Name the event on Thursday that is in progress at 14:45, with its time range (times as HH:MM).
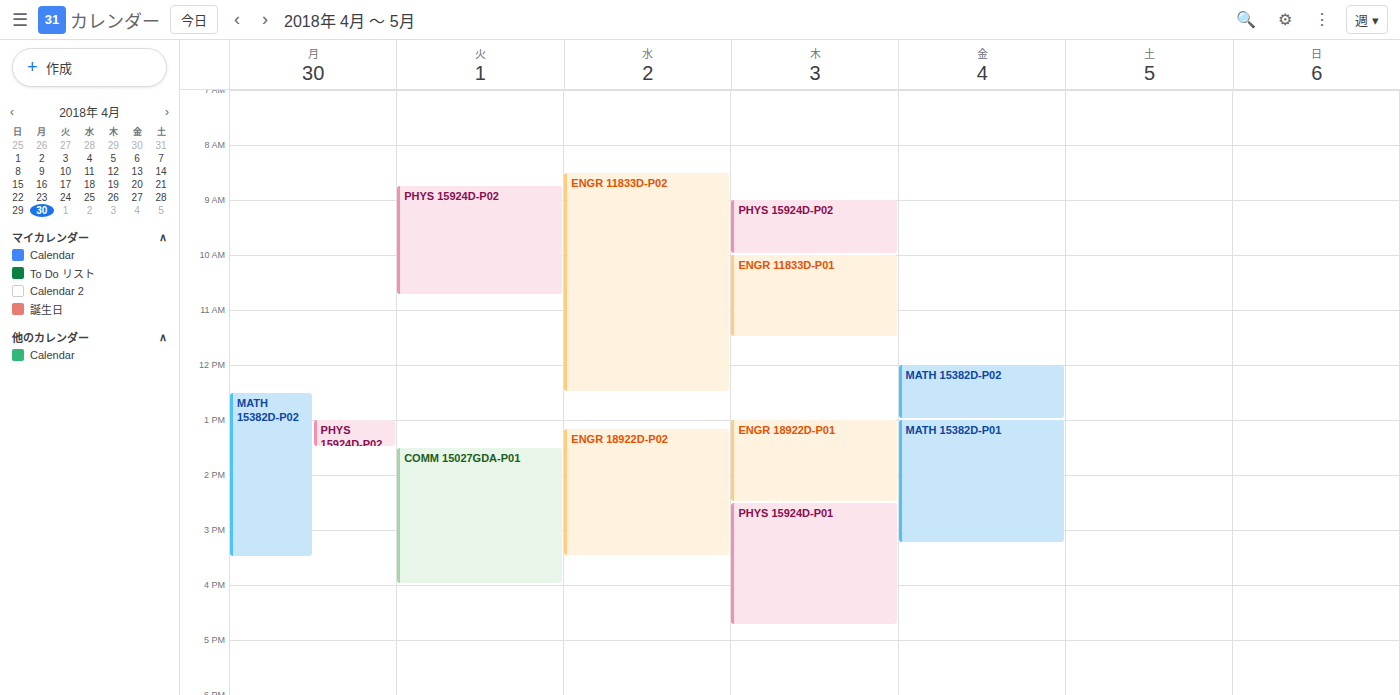
"PHYS 15924D-P01", 14:30 to 16:45